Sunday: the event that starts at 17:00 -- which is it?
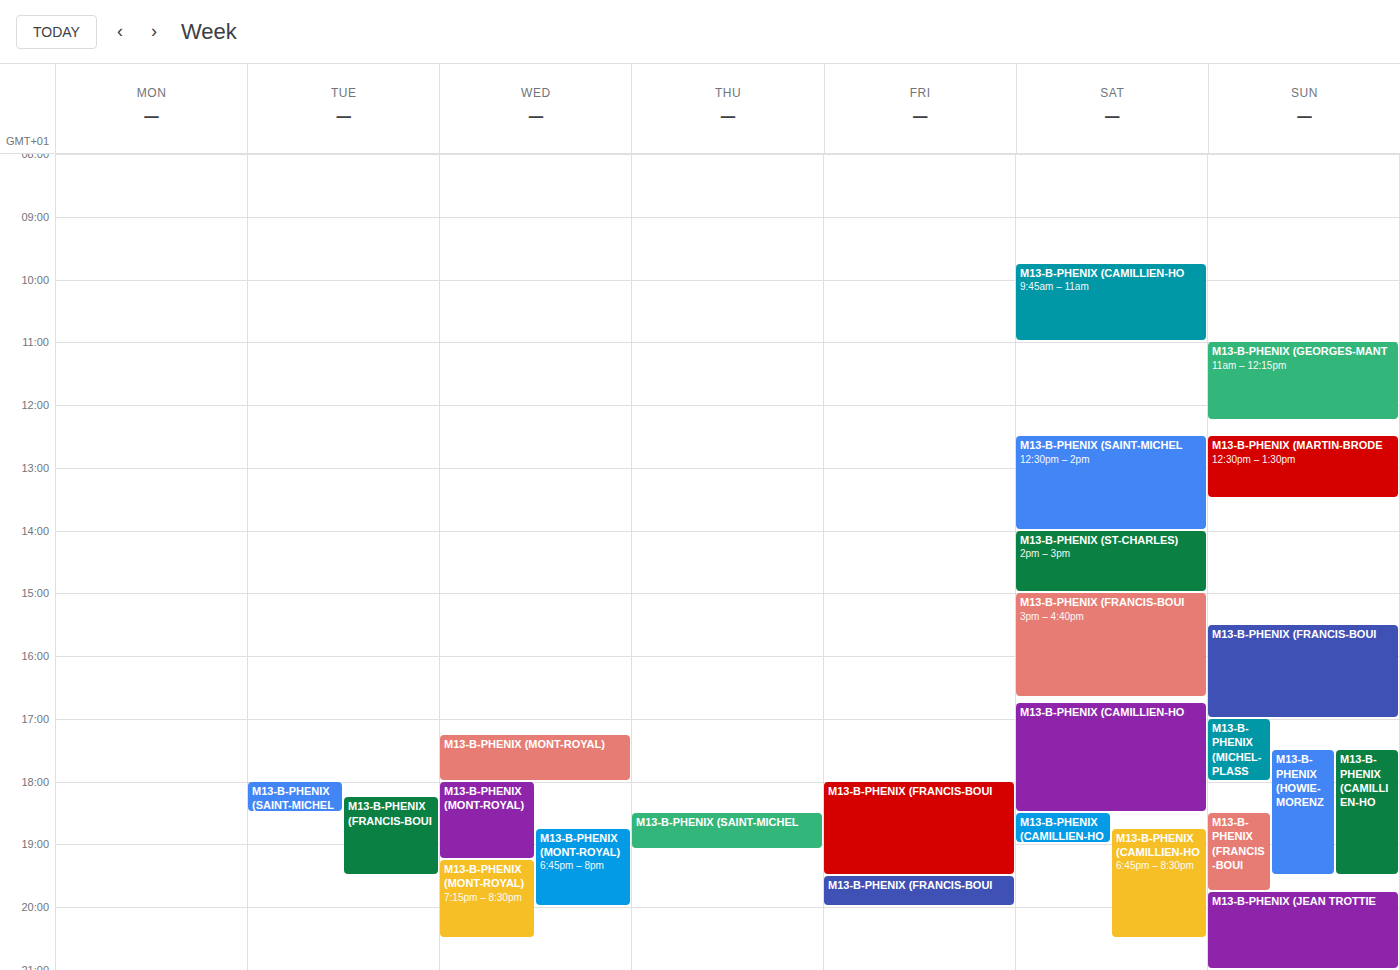
"M13-B-PHENIX (MICHEL-PLASS"